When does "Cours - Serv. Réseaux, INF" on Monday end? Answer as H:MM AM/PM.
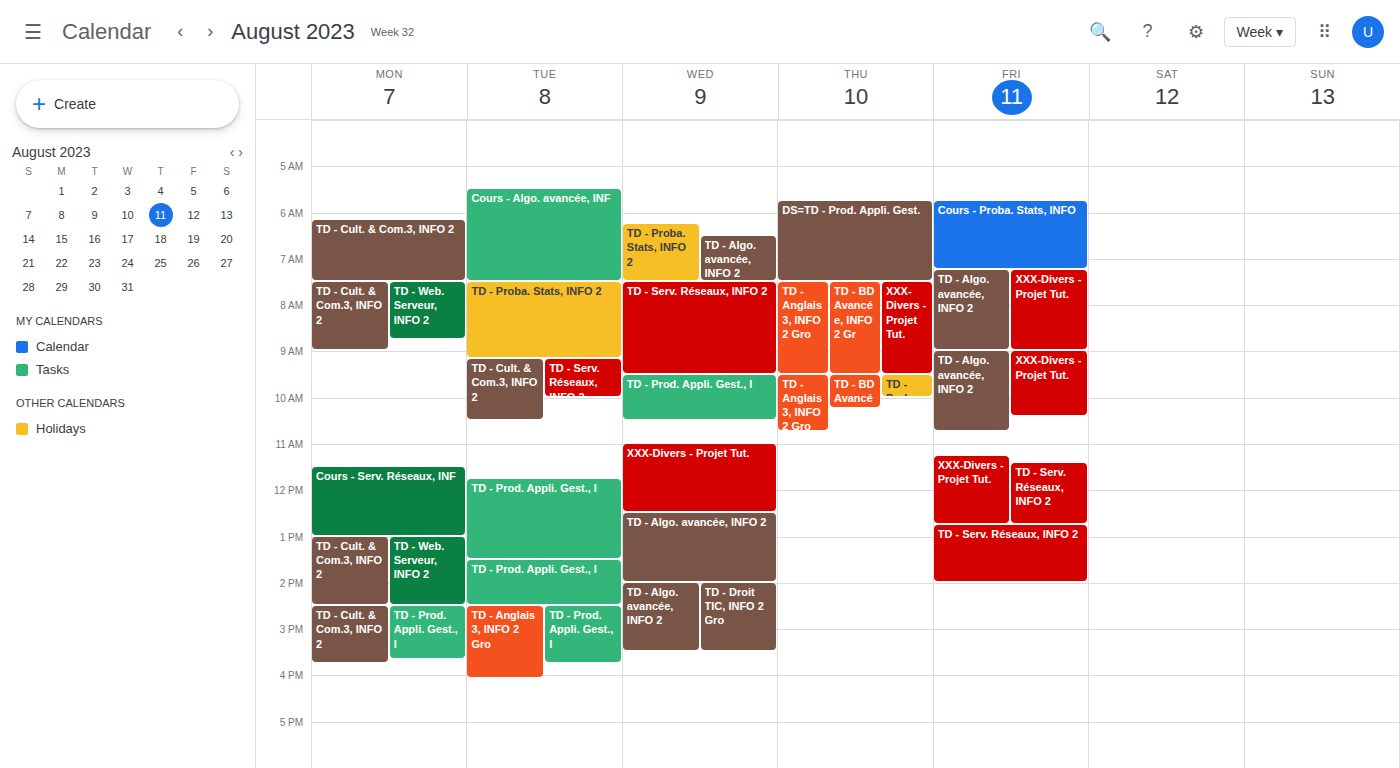
1:00 PM